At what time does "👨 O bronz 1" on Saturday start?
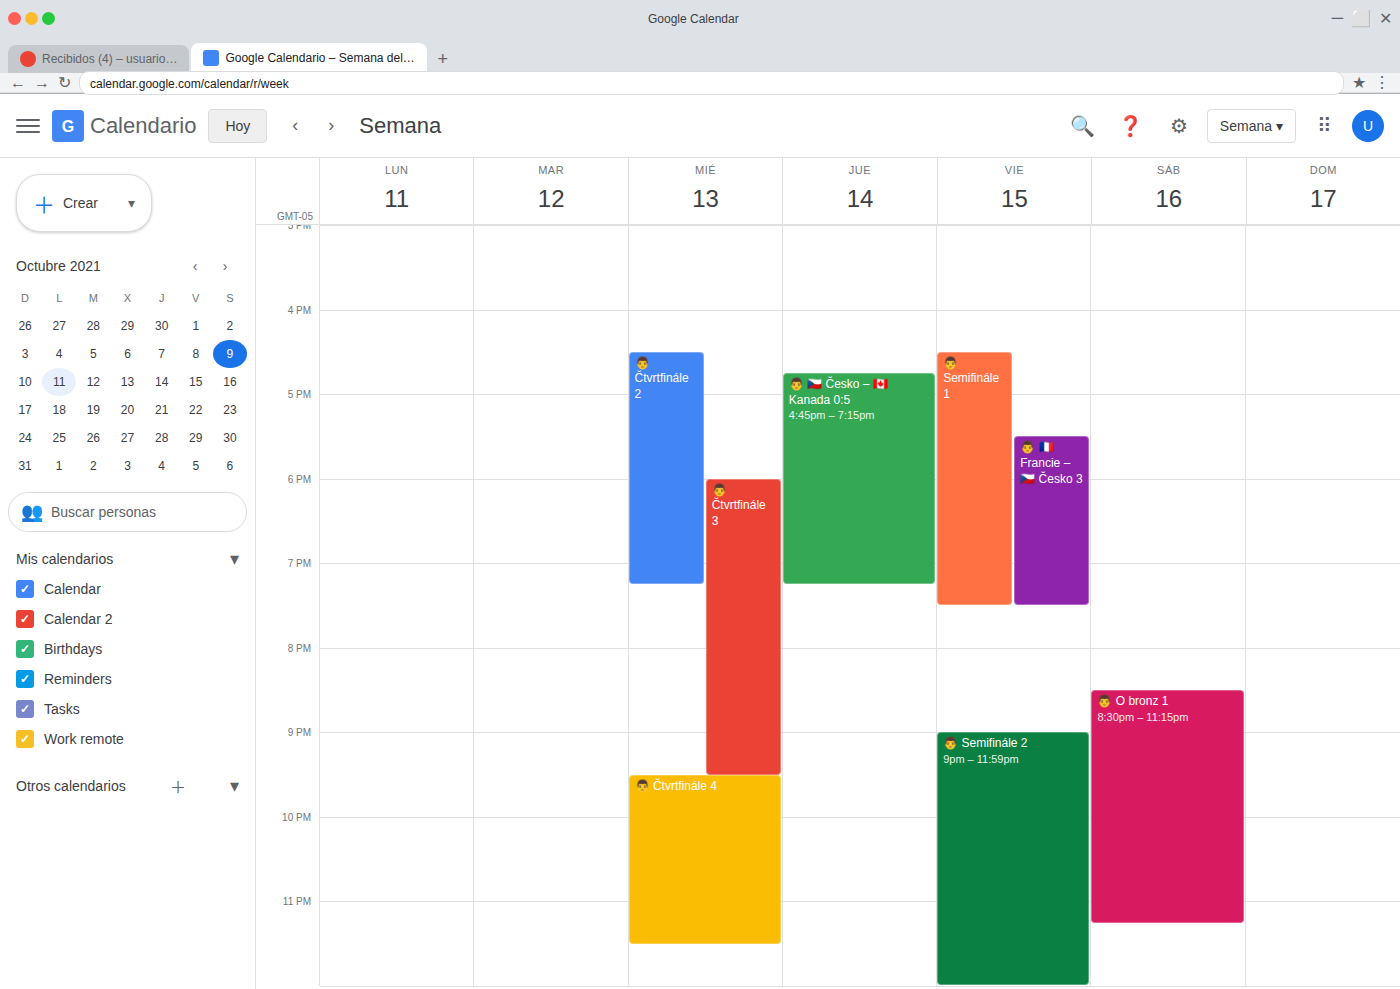
8:30 PM